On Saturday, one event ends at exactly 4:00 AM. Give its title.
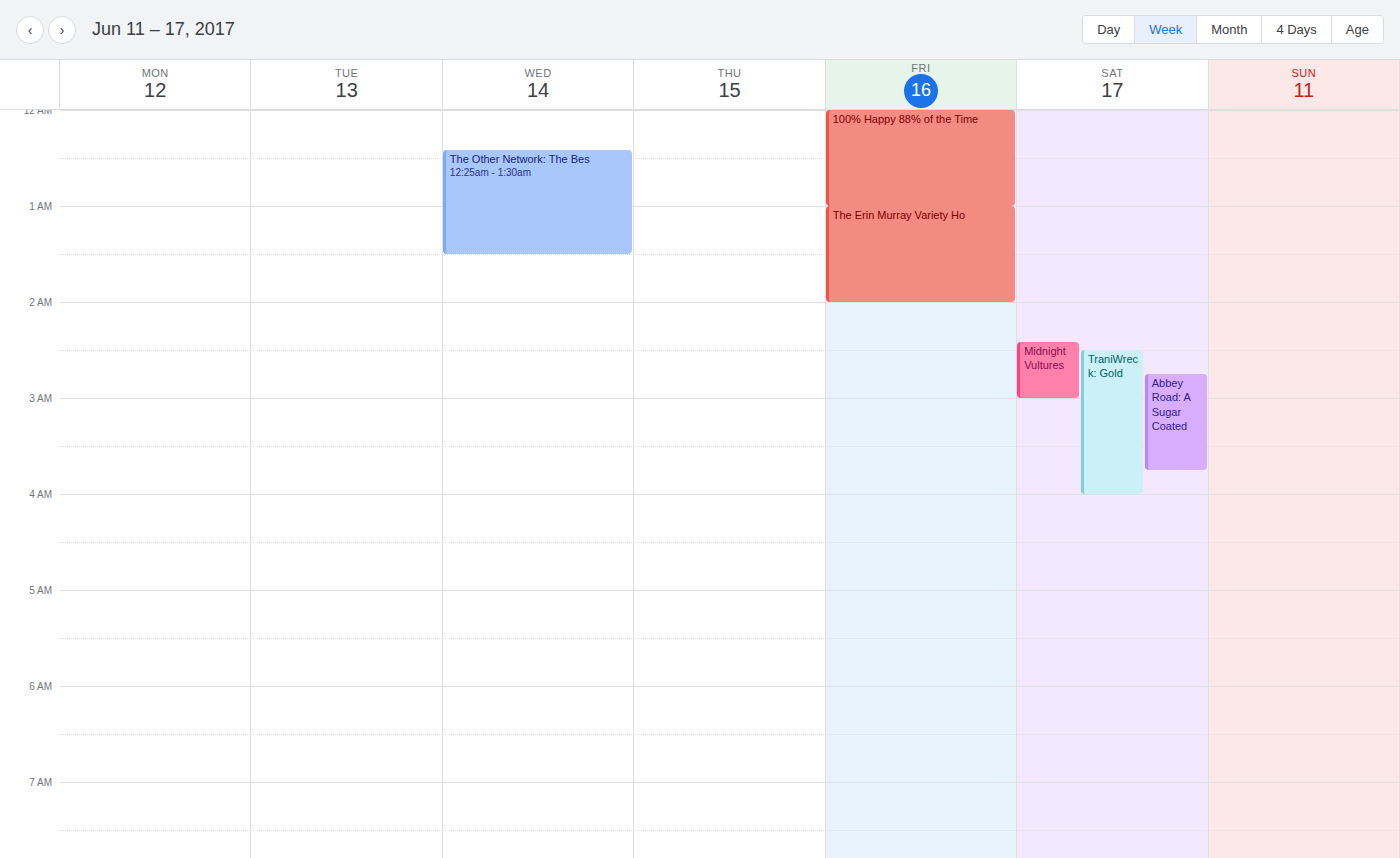
"TraniWreck: Gold"